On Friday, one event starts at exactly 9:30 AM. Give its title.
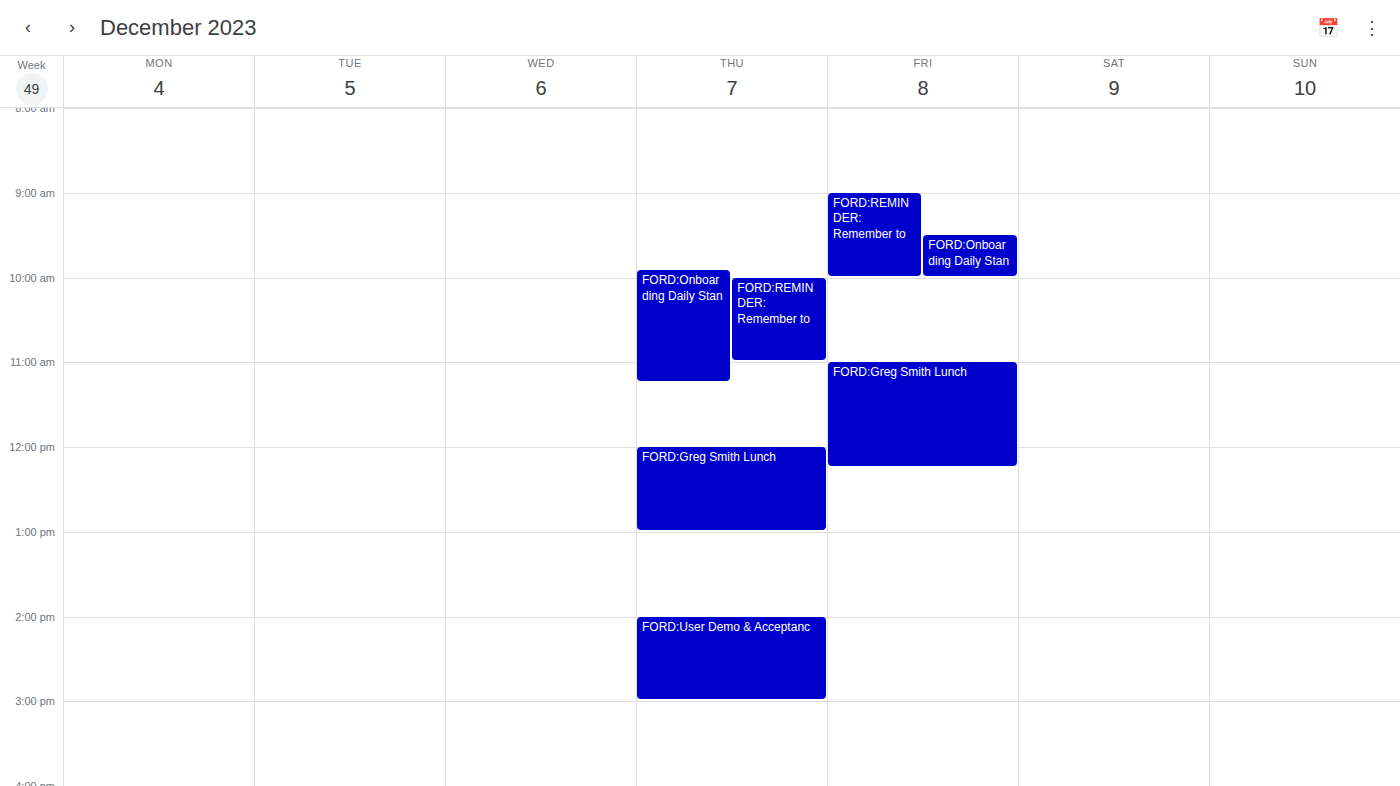
"FORD:Onboarding Daily Stan"